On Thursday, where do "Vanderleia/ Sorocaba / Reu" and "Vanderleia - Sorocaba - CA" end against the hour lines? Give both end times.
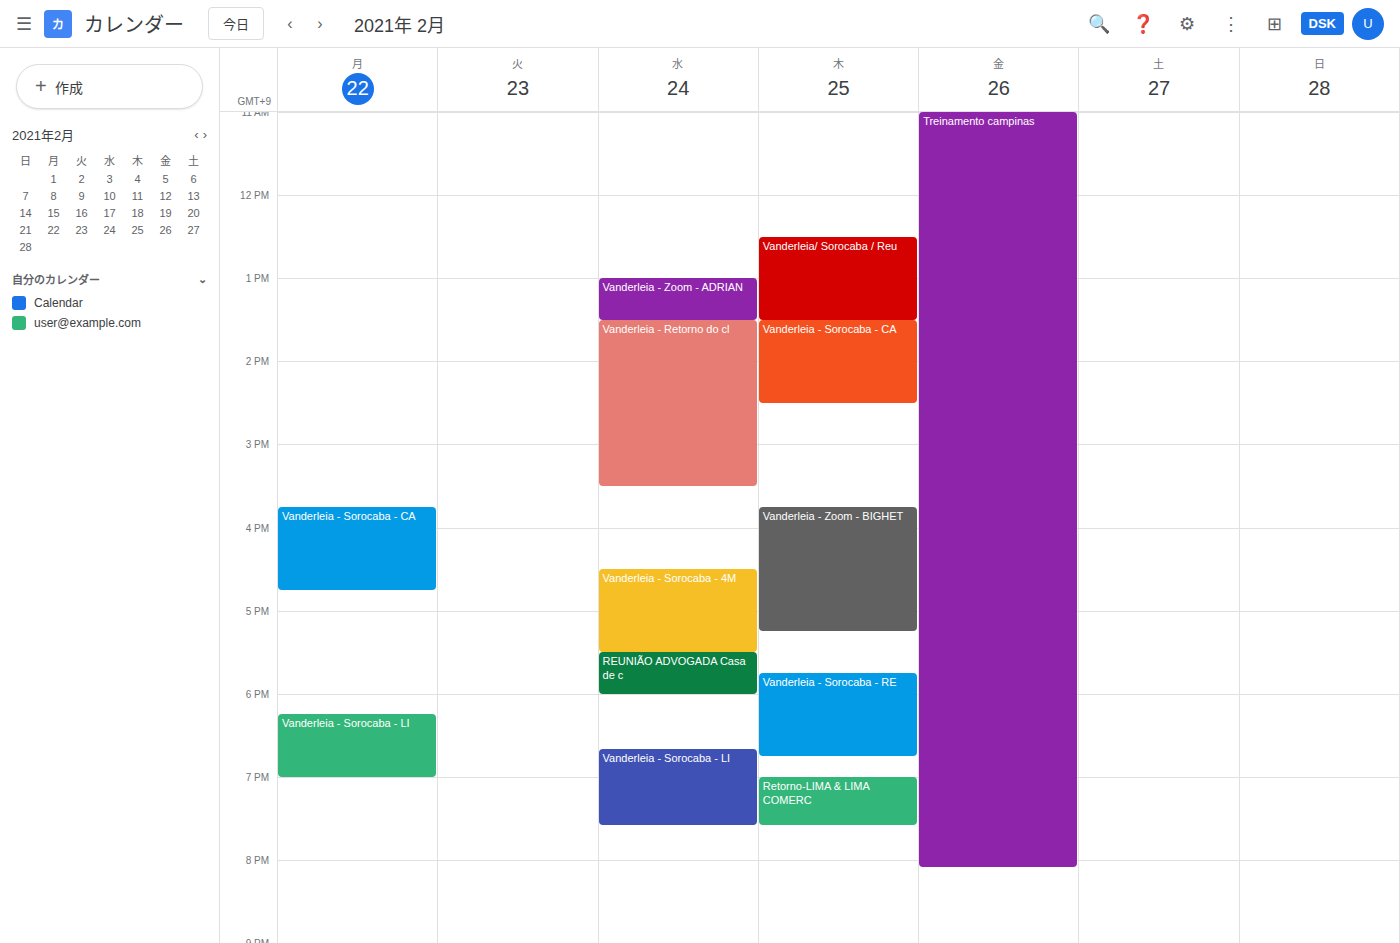
"Vanderleia/ Sorocaba / Reu": 1:30 PM, halfway between the 1 PM and 2 PM lines. "Vanderleia - Sorocaba - CA": 2:30 PM, halfway between the 2 PM and 3 PM lines.